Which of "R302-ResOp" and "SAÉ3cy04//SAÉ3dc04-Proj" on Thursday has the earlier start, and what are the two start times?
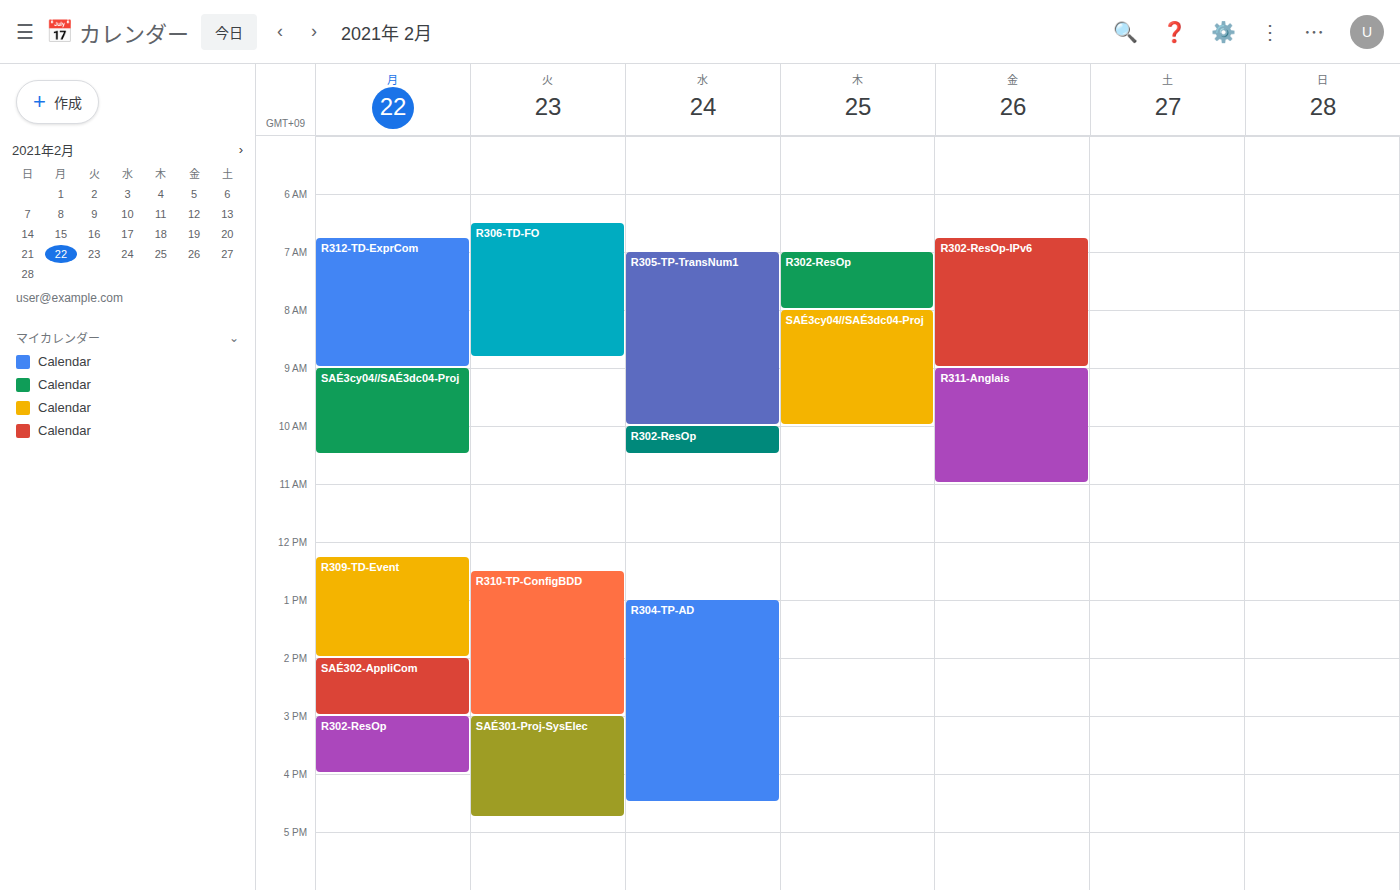
"R302-ResOp" 7:00 AM; "SAÉ3cy04//SAÉ3dc04-Proj" 8:00 AM.